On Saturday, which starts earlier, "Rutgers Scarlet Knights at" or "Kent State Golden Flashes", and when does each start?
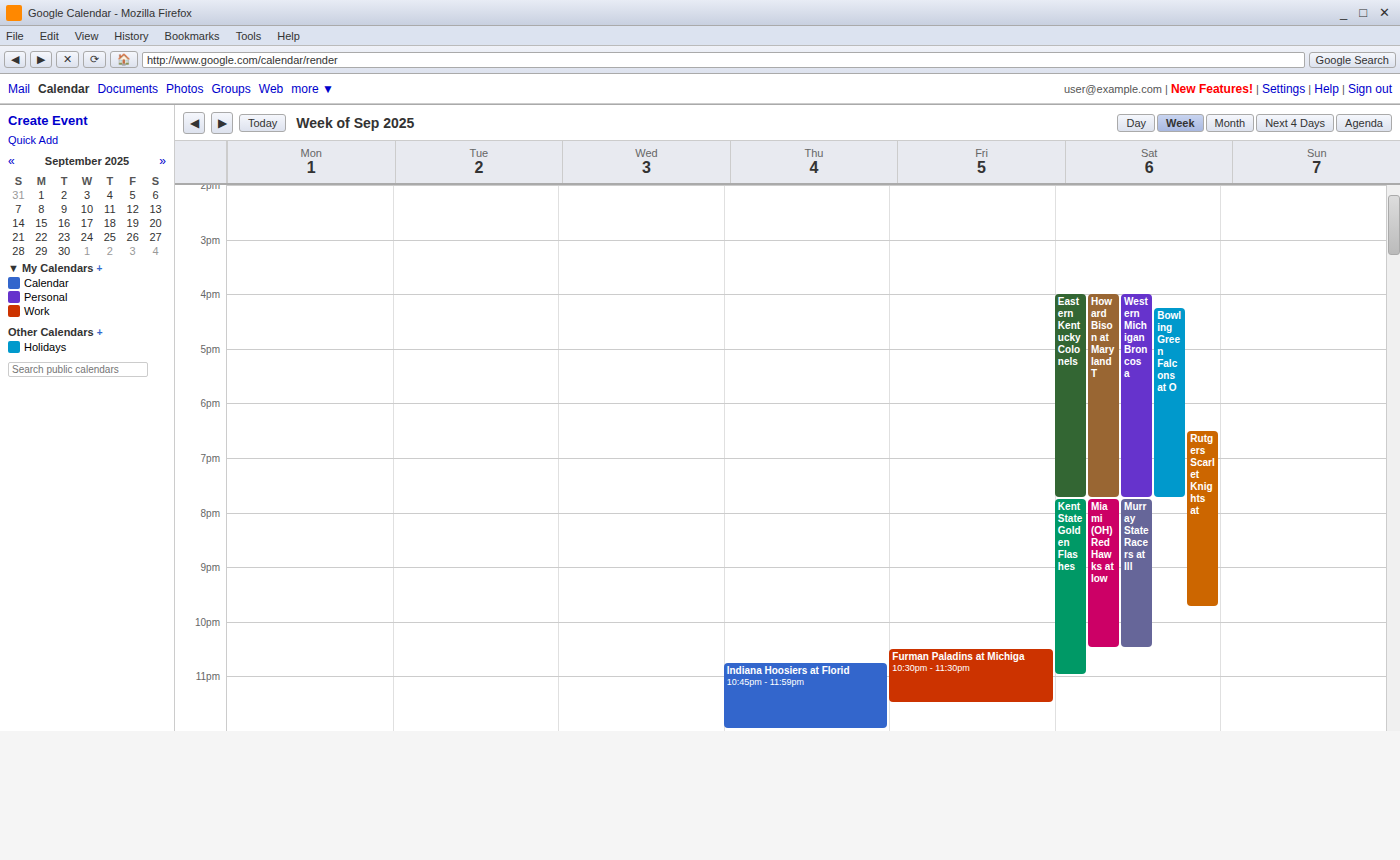
"Rutgers Scarlet Knights at" 6:30 PM; "Kent State Golden Flashes" 7:45 PM.